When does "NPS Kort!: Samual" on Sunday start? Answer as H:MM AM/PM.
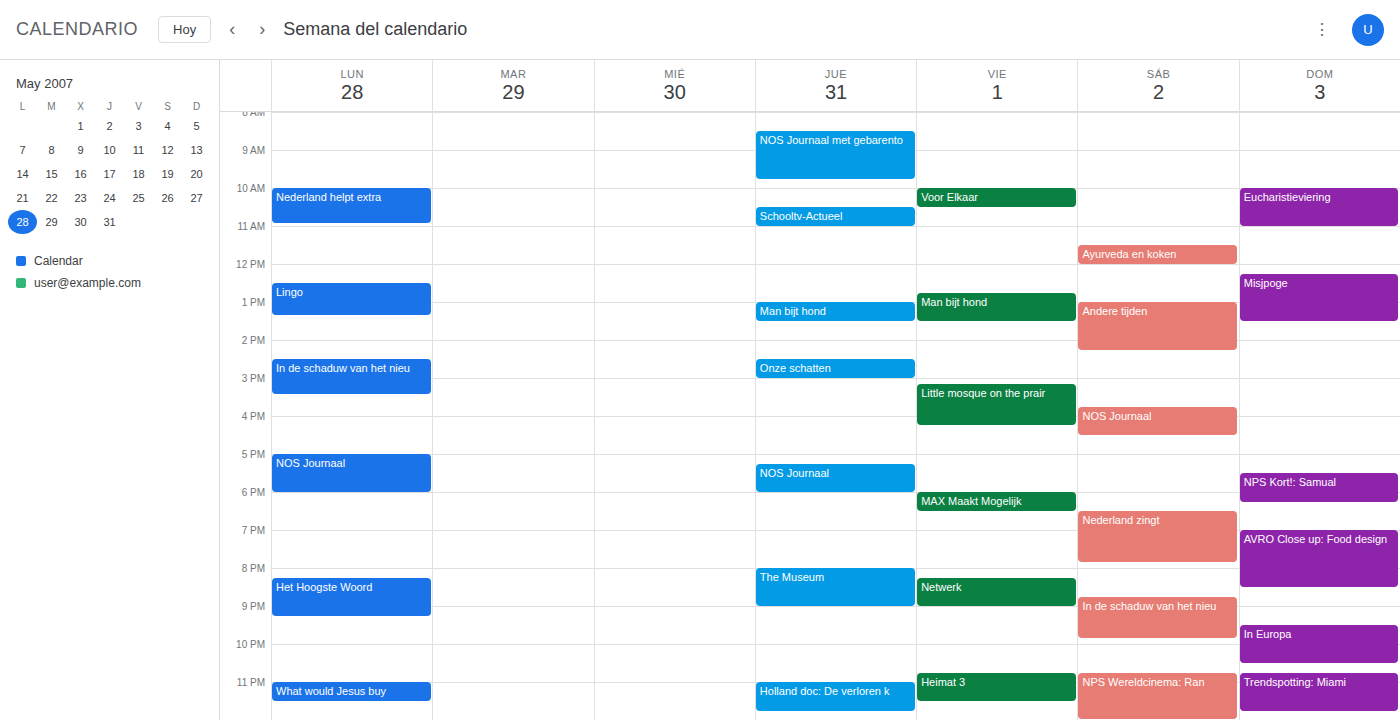
5:30 PM